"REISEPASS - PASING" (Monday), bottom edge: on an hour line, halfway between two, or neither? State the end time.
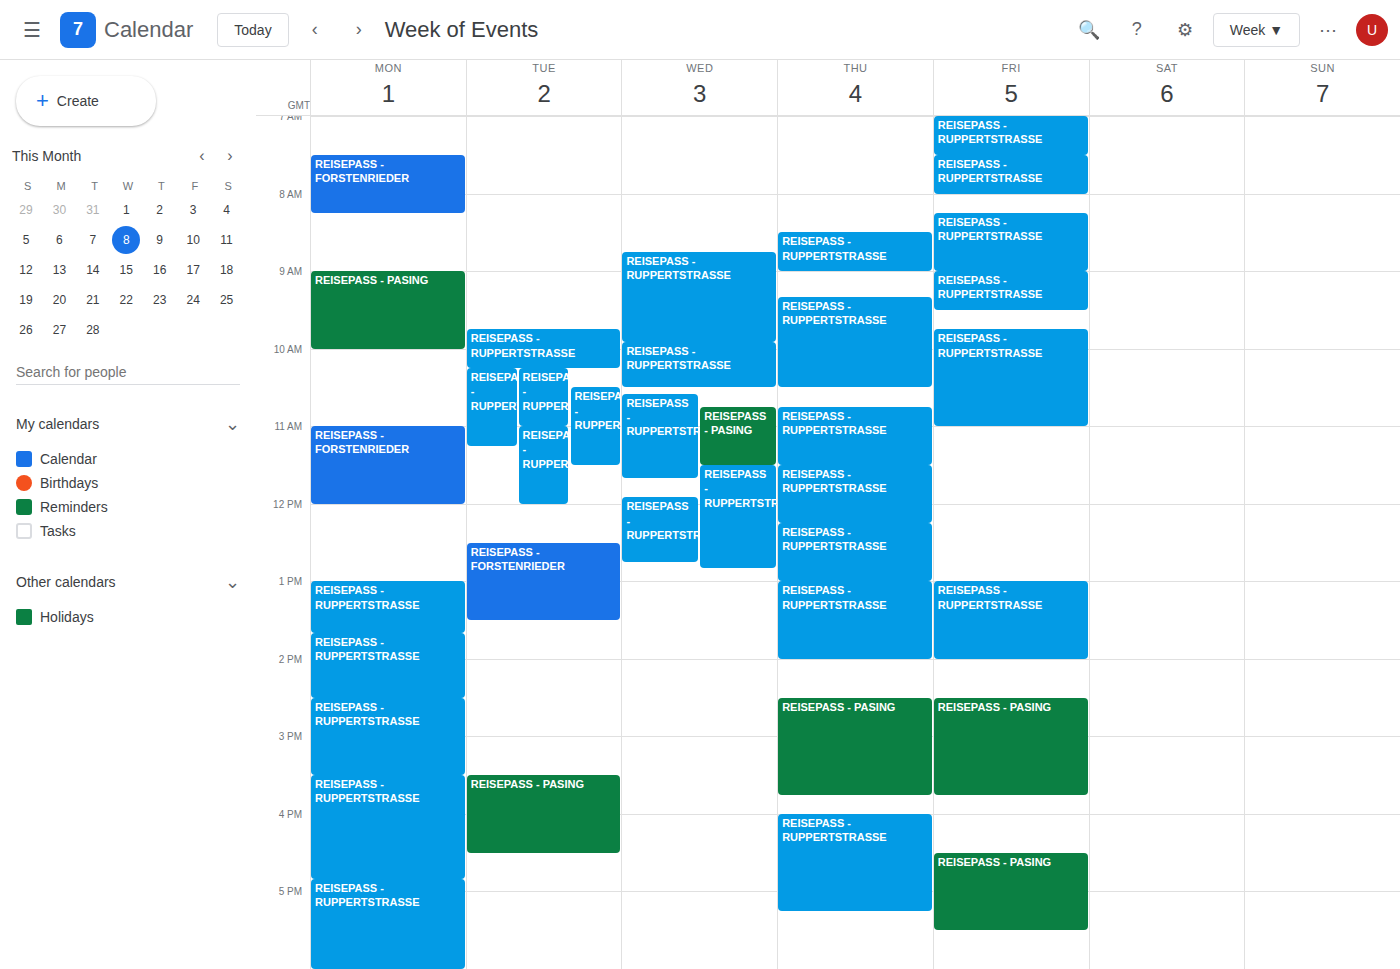
10:00 AM -- exactly on the 10 AM line.